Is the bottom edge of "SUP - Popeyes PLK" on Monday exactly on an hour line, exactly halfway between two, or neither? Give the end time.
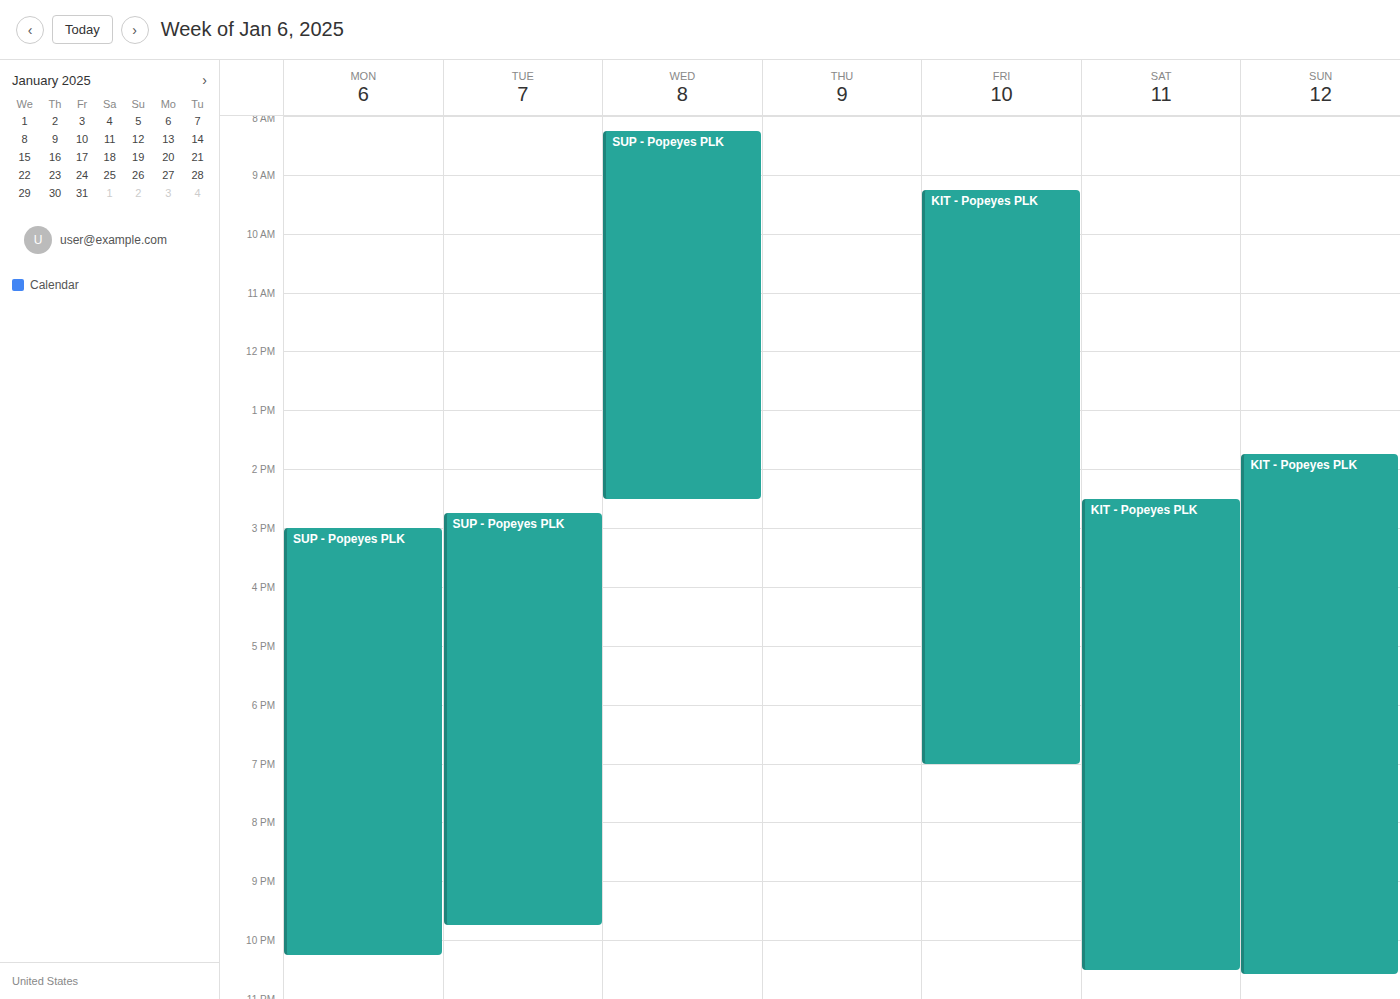
10:15 PM -- neither: a quarter of the way from the 10 PM line to the 11 PM line.